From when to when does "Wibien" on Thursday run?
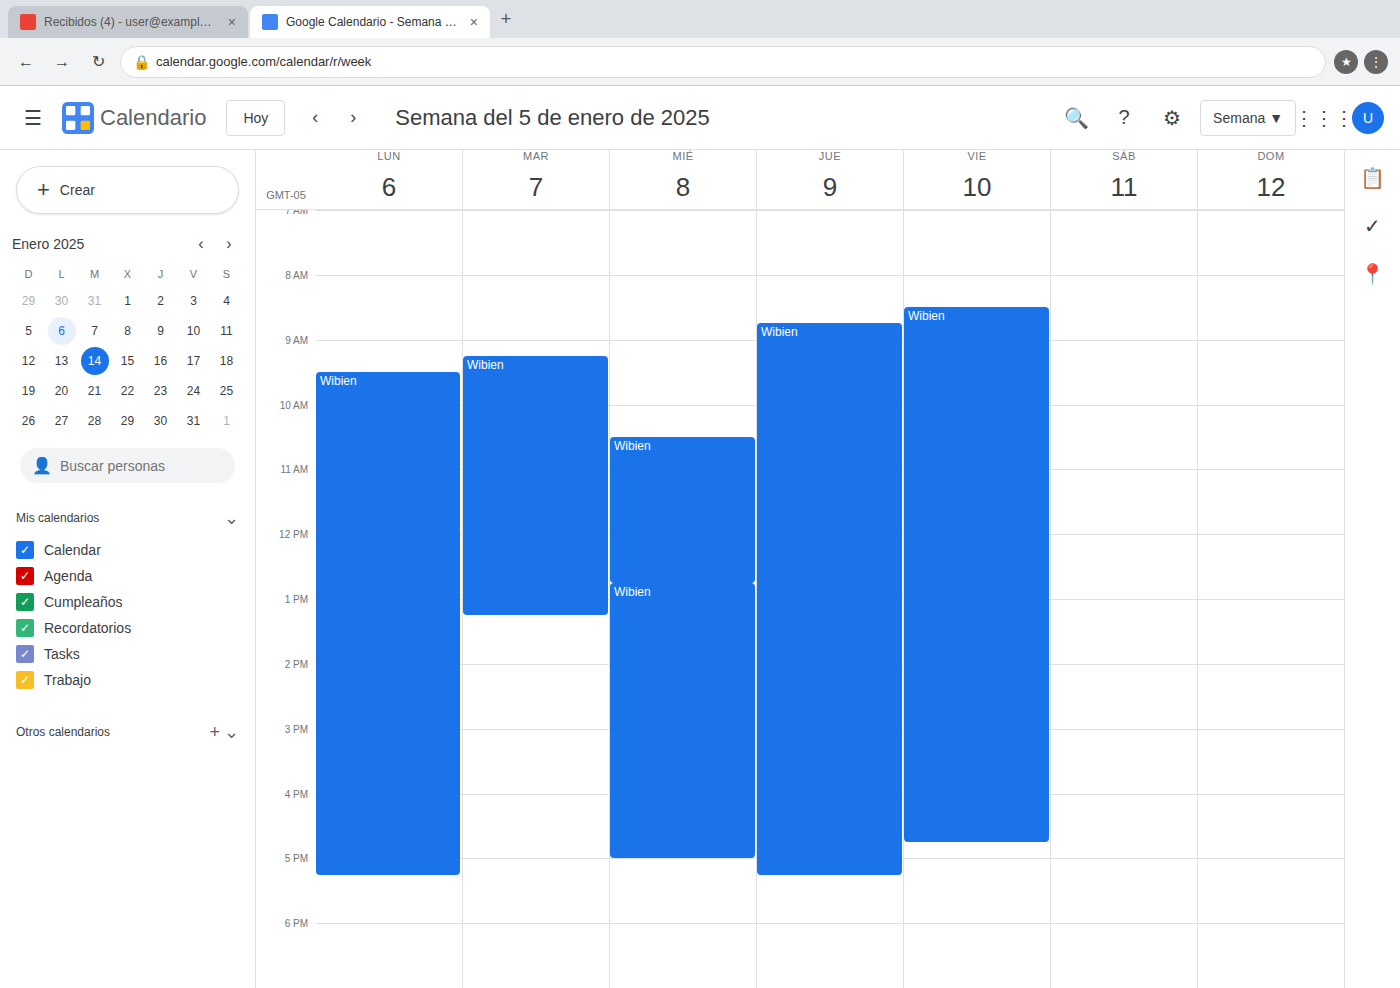
8:45 AM to 5:15 PM